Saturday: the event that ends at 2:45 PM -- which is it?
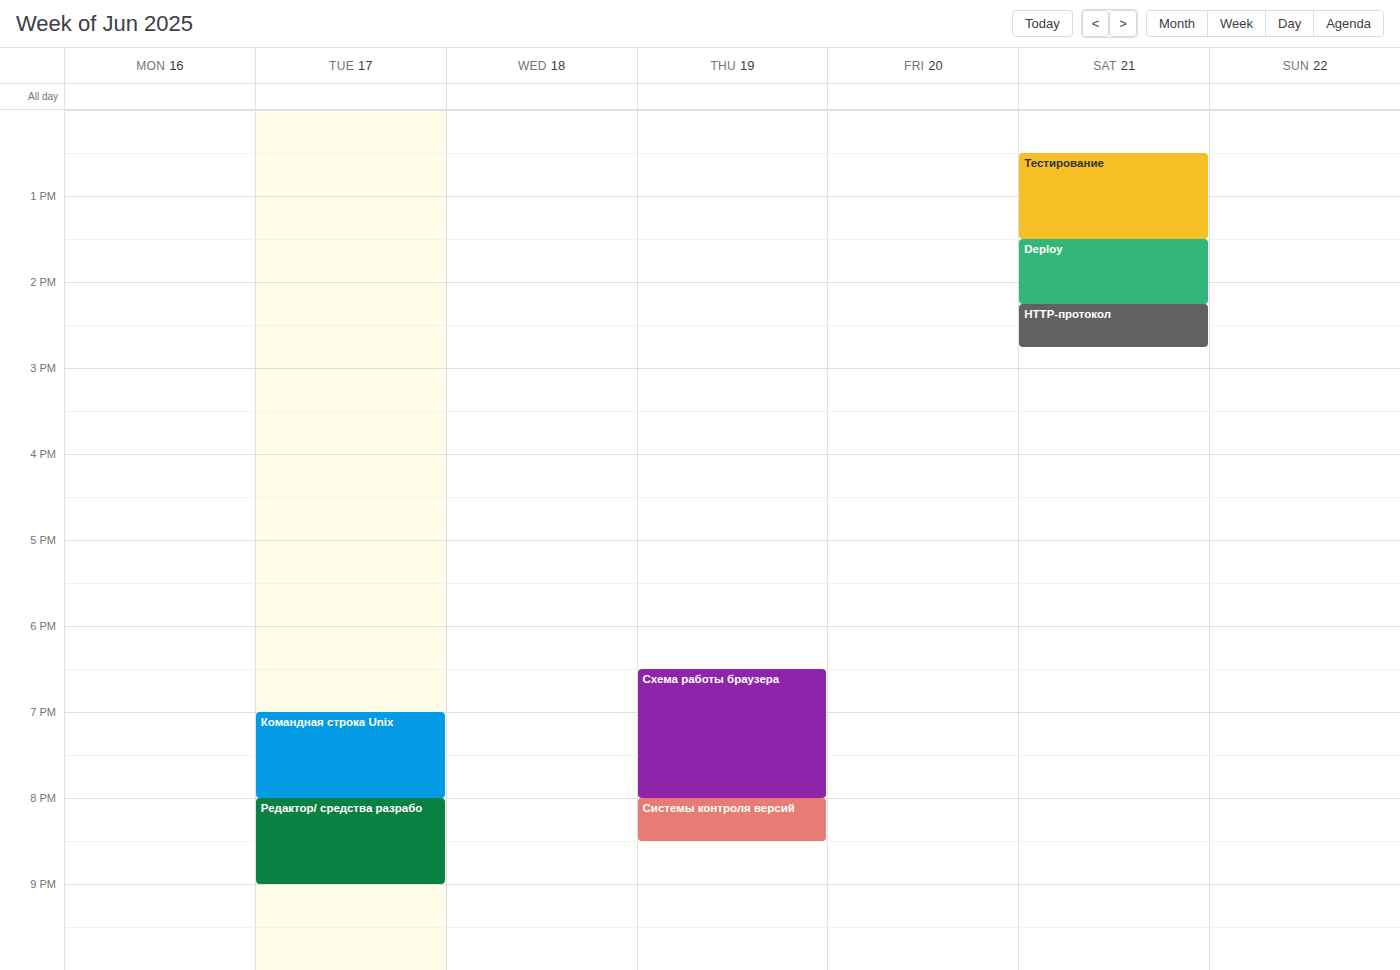
"HTTP-протокол"